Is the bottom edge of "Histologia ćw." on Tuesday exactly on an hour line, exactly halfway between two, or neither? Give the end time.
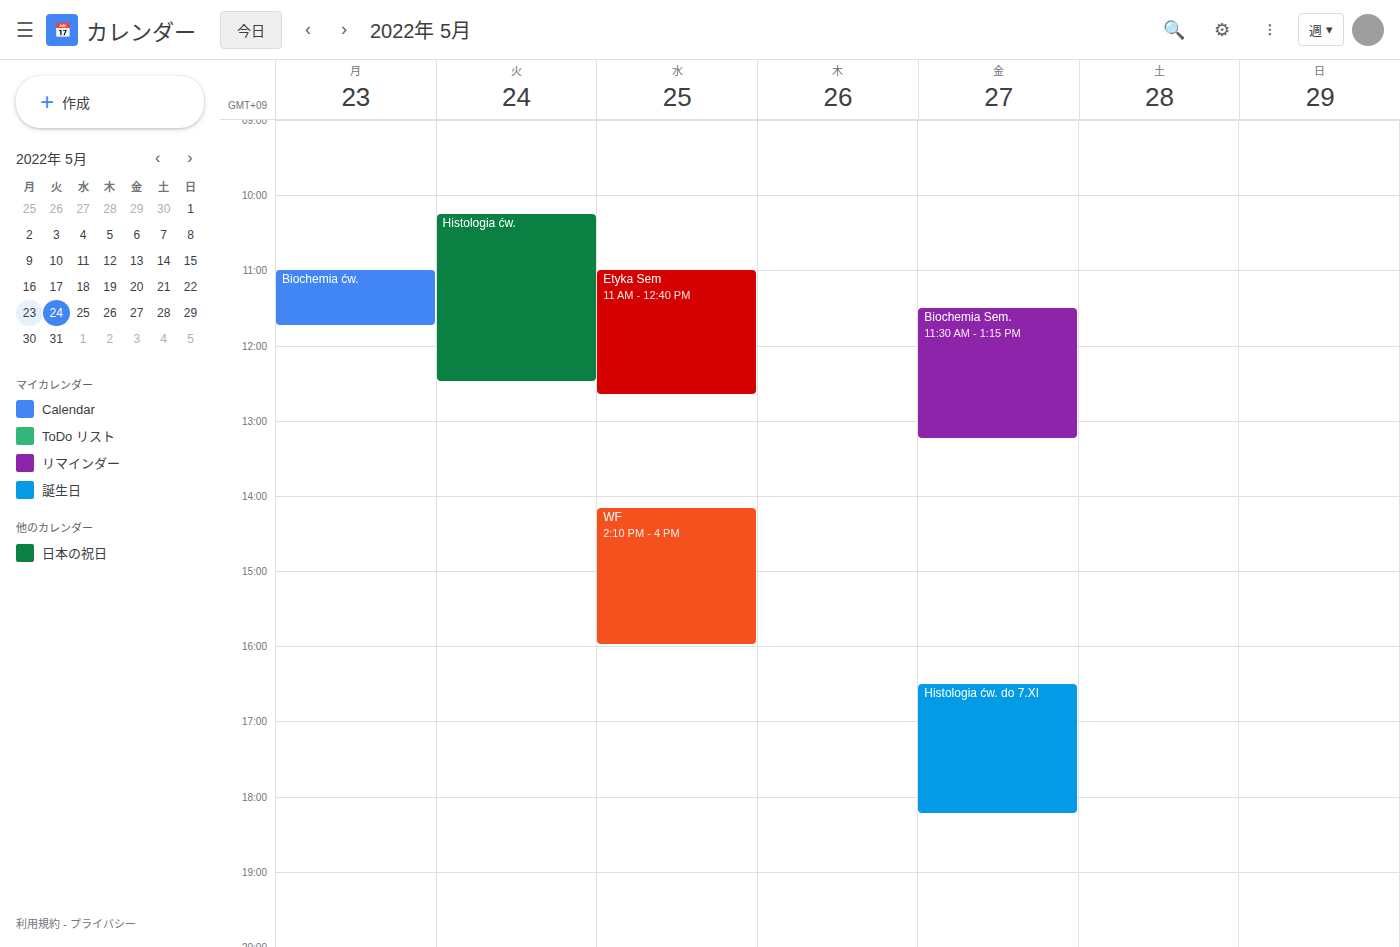
12:30 -- halfway between the 12:00 and 13:00 lines.